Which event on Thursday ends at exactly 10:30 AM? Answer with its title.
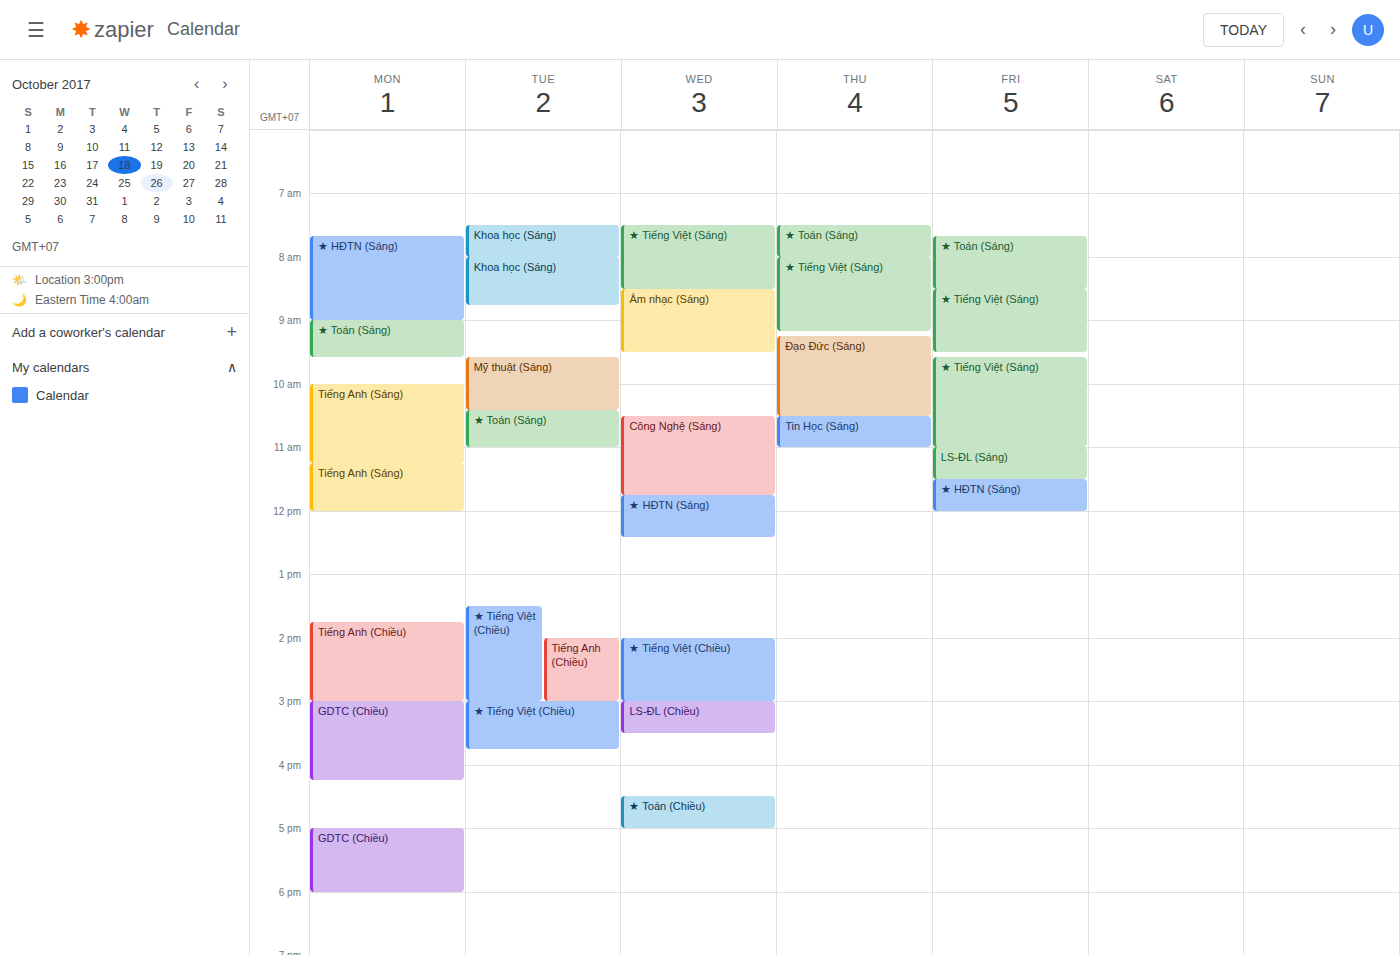
"Đạo Đức (Sáng)"